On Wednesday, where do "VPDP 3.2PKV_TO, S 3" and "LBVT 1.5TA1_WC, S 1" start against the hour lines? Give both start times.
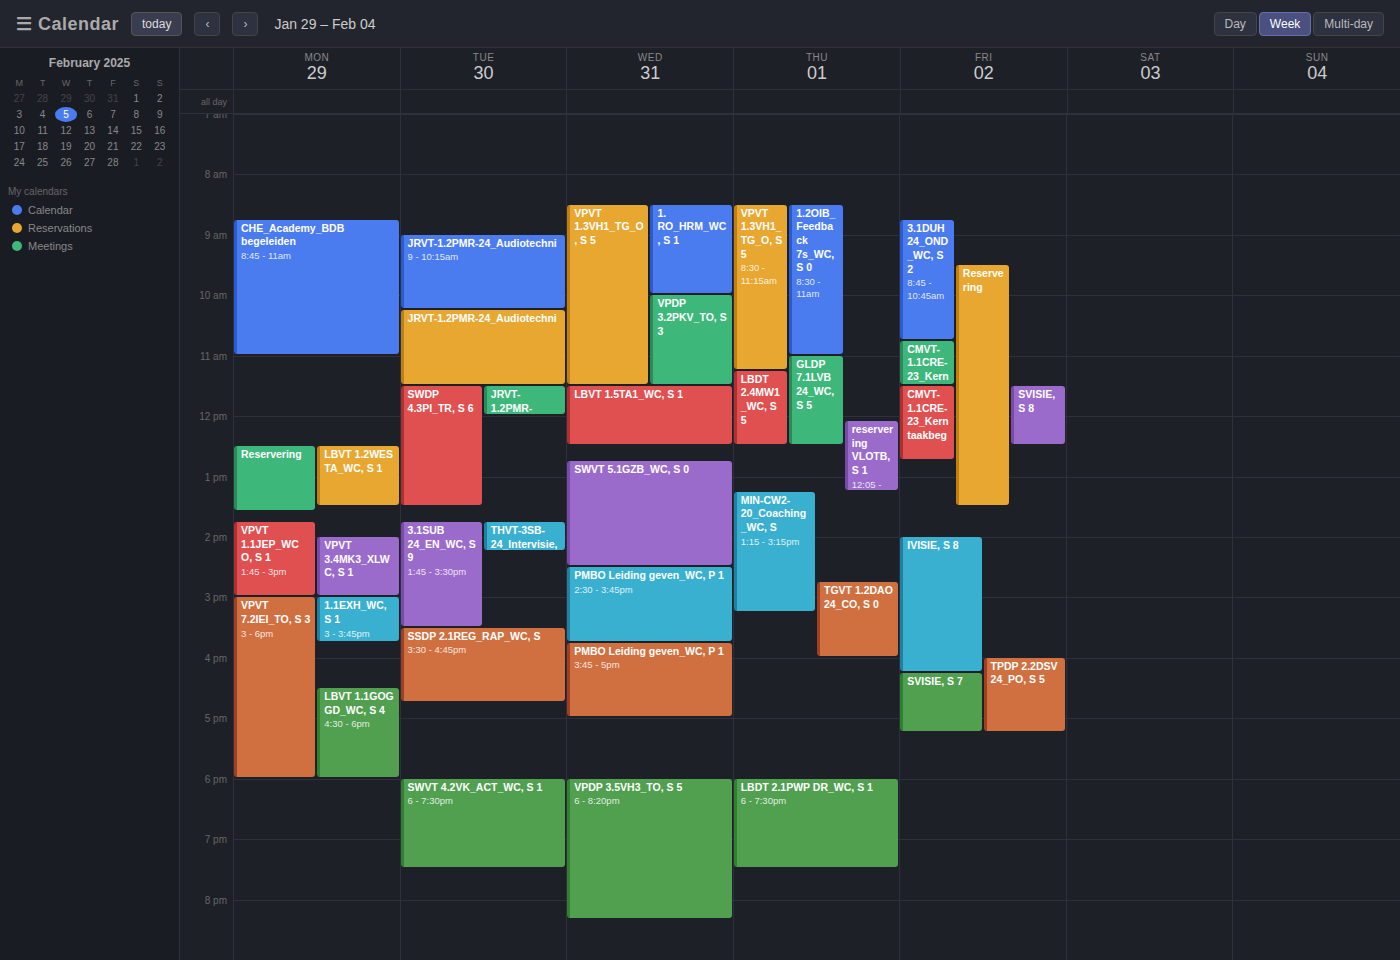
"VPDP 3.2PKV_TO, S 3": 10:00 AM, exactly on the 10 AM line. "LBVT 1.5TA1_WC, S 1": 11:30 AM, halfway between the 11 AM and 12 PM lines.